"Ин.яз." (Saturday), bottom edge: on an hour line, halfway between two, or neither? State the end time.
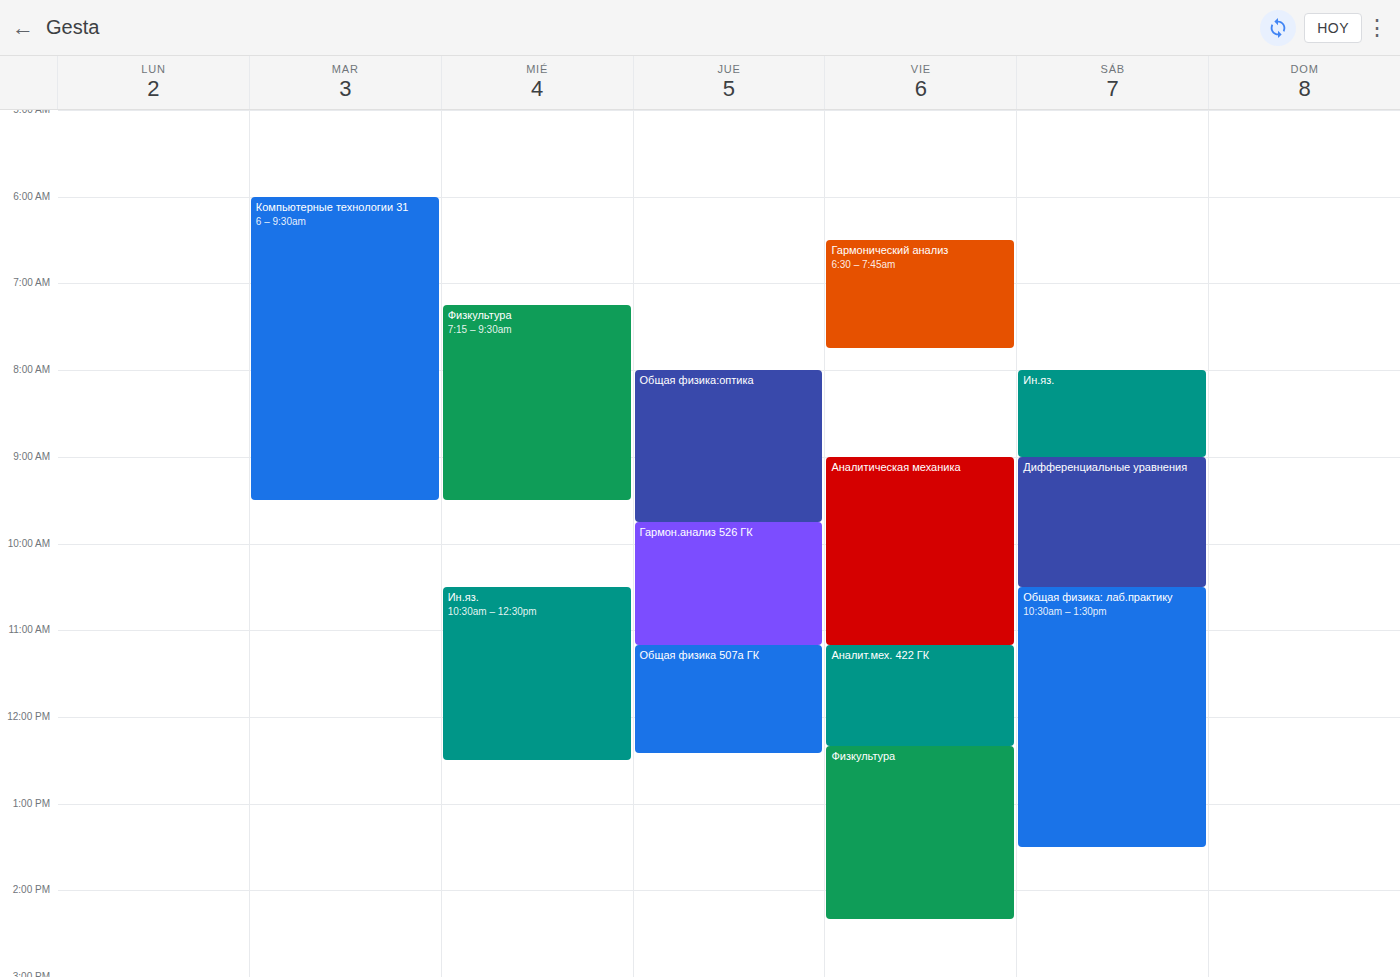
9:00 AM -- exactly on the 9 AM line.